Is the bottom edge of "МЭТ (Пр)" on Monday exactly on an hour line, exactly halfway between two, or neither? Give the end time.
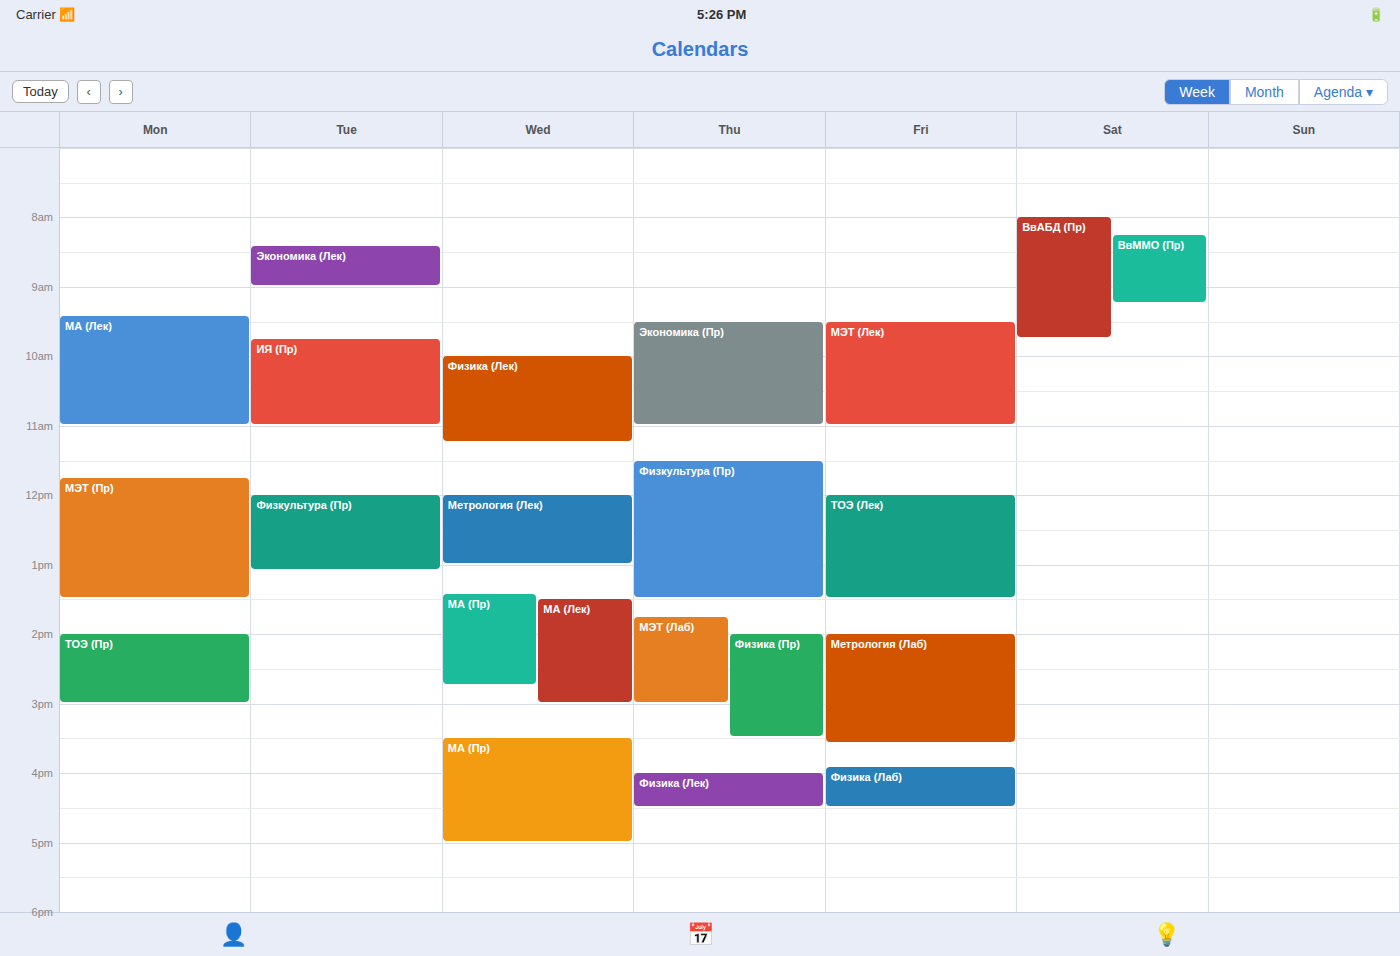
13:30 -- halfway between the 13:00 and 14:00 lines.